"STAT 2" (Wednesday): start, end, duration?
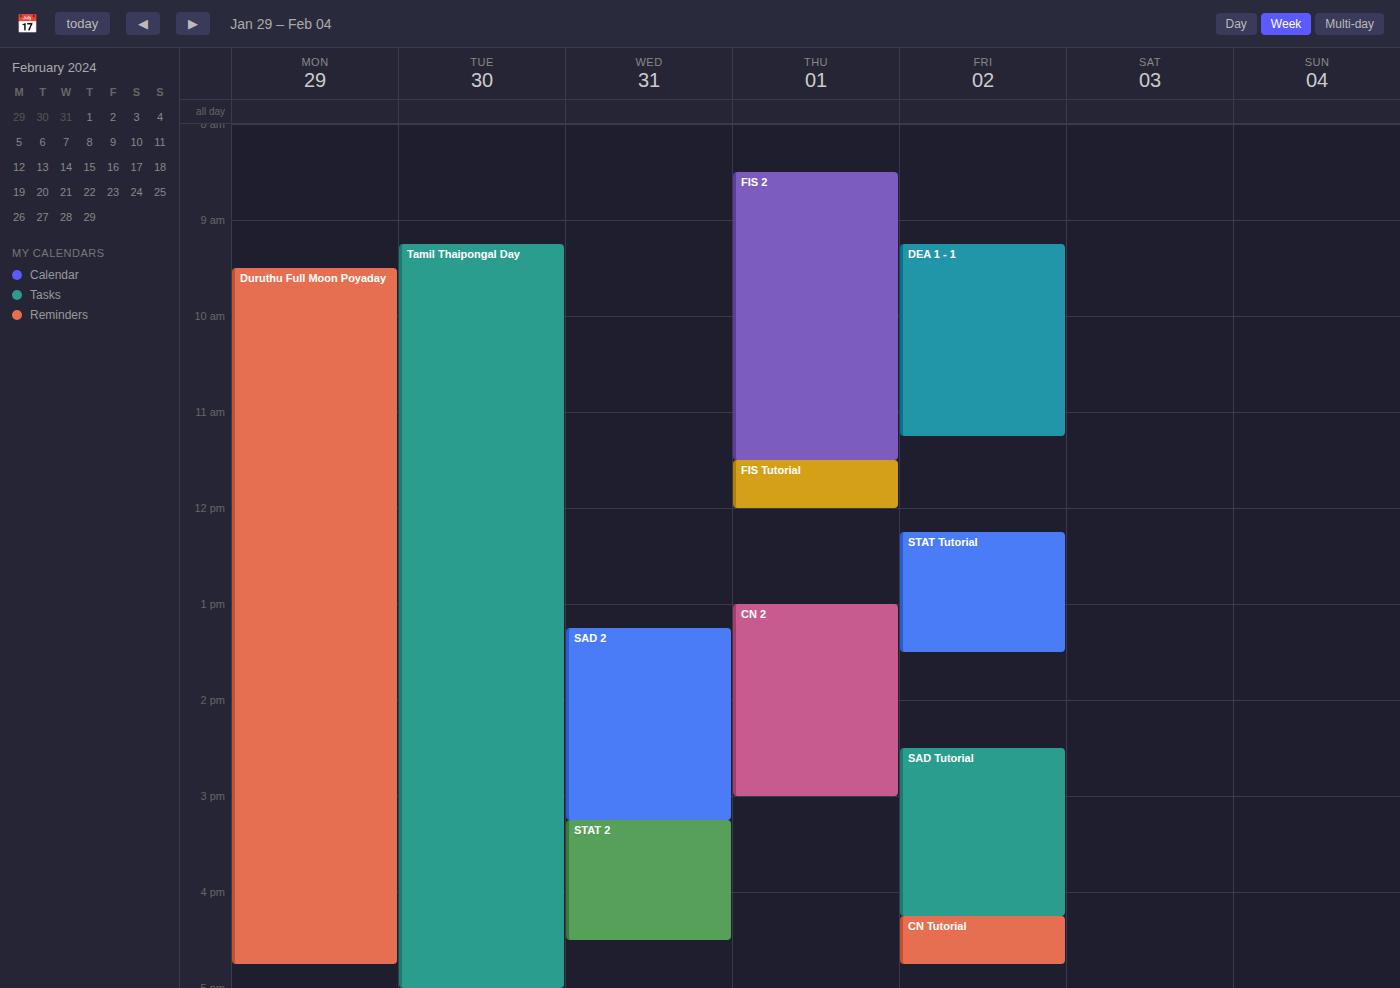
3:15 PM to 4:30 PM, 1 hour 15 minutes